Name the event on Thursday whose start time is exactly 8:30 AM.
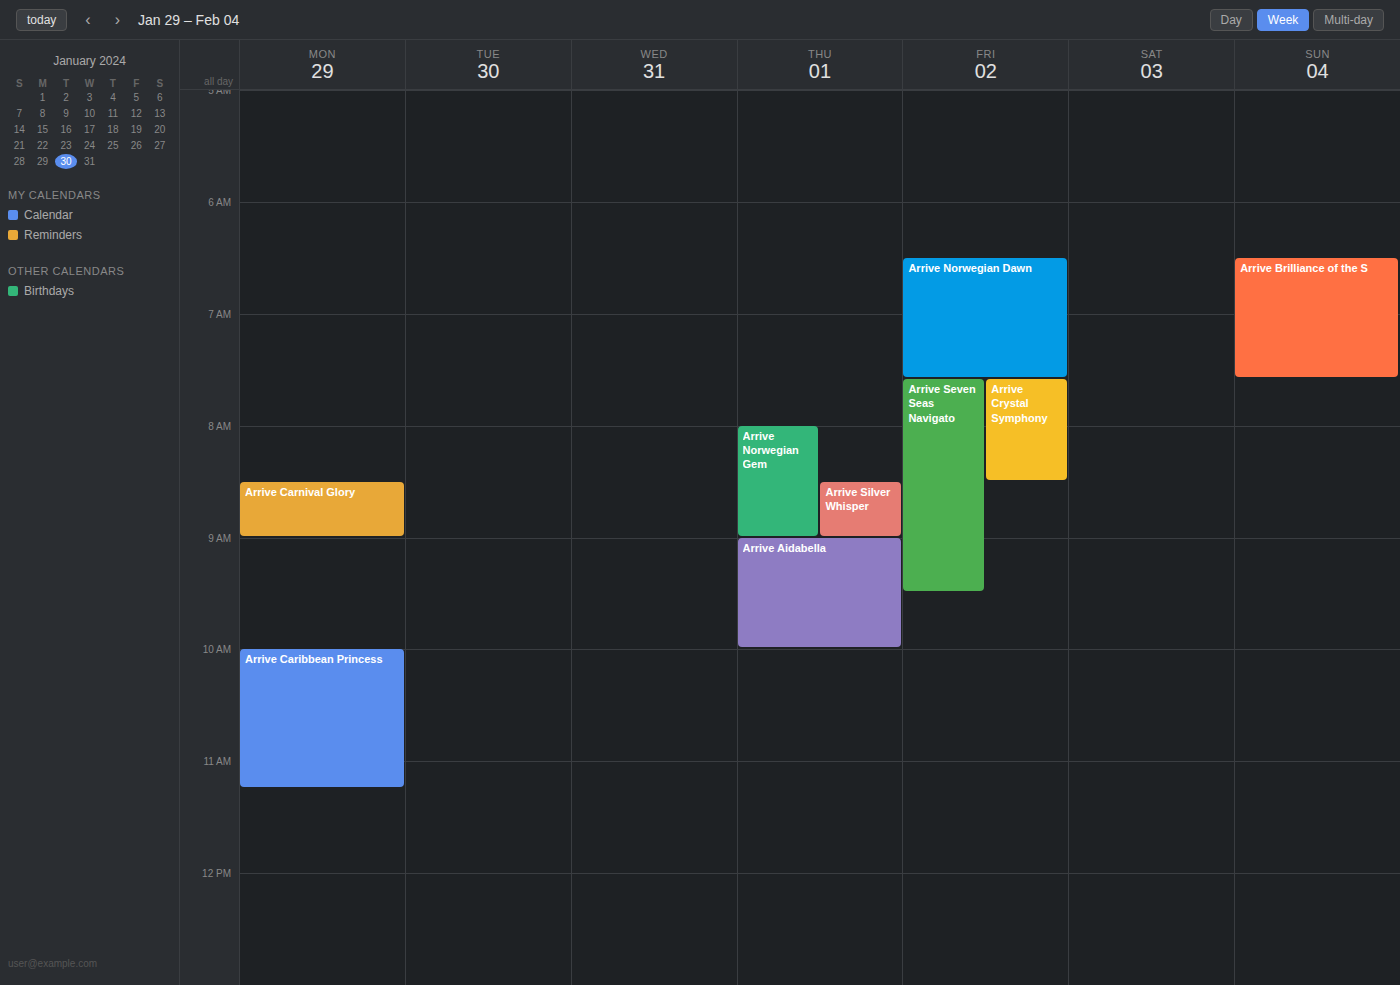
"Arrive Silver Whisper"